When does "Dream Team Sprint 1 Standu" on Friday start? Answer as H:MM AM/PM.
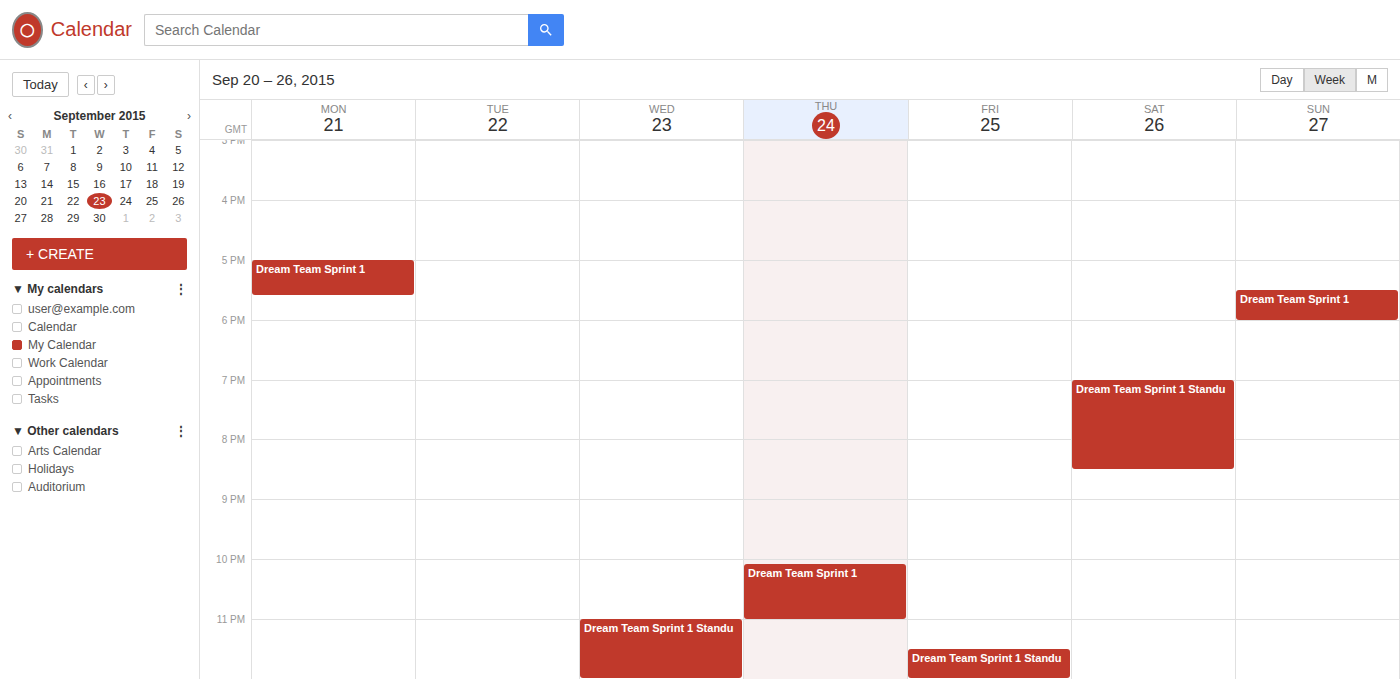
11:30 PM